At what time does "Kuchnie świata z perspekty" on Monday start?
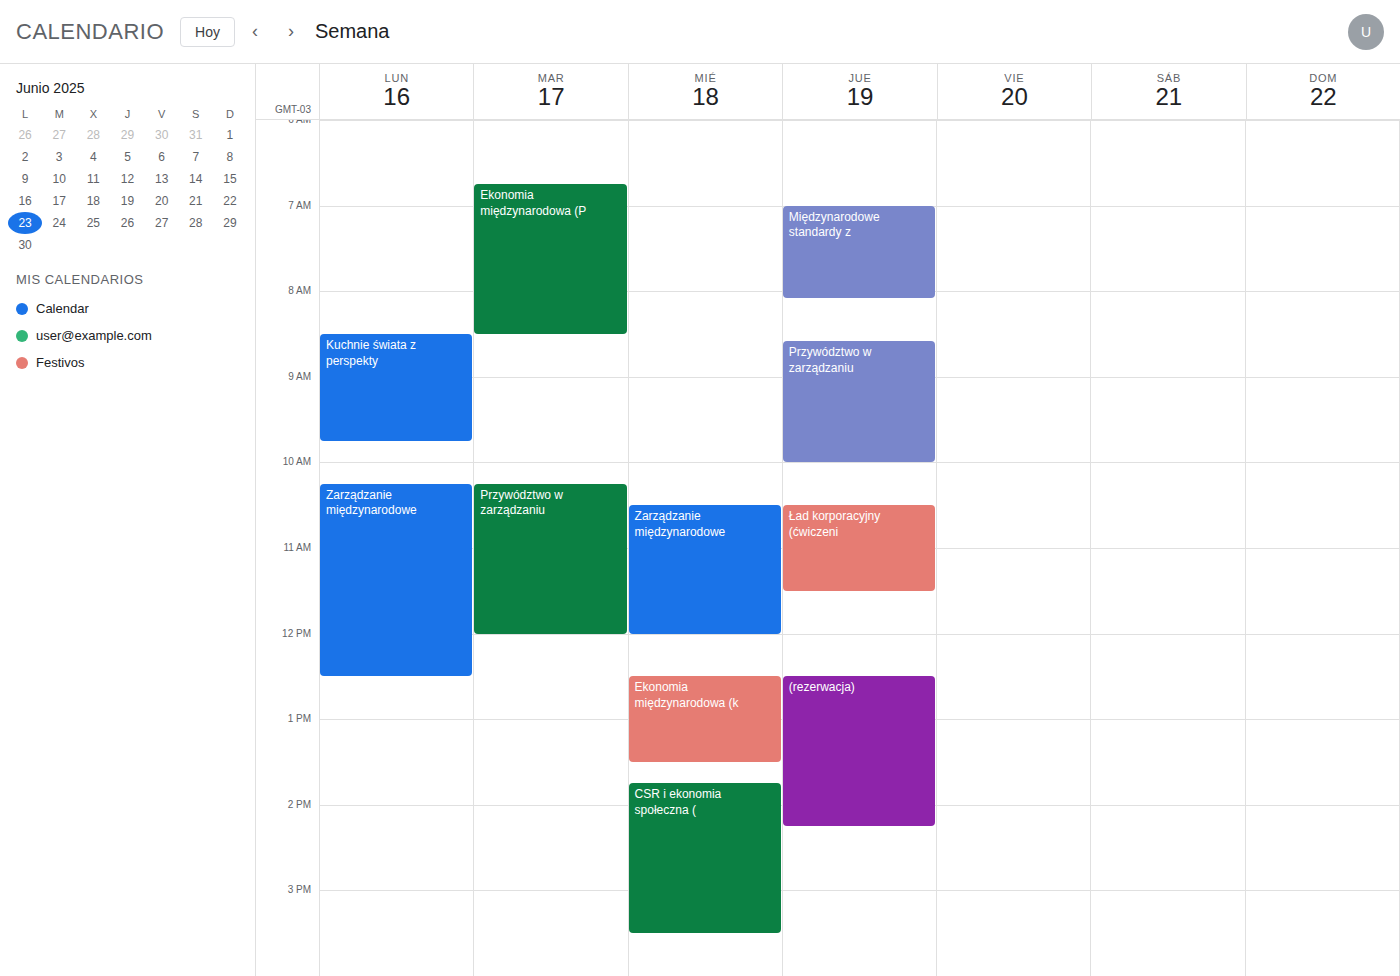
8:30 AM